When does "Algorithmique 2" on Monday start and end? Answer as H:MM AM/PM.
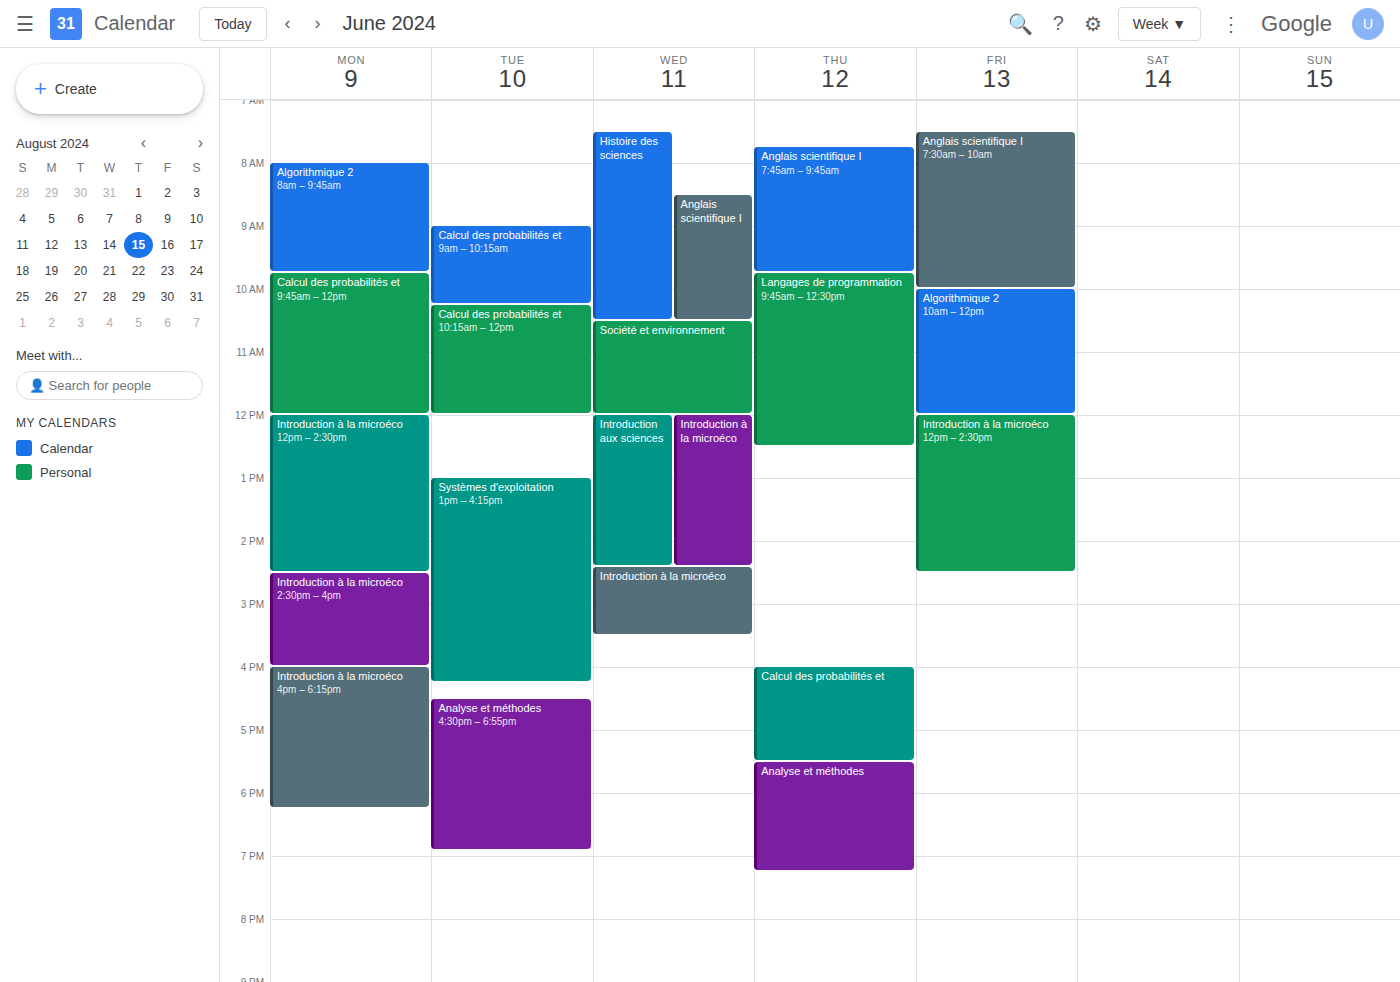
8:00 AM to 9:45 AM